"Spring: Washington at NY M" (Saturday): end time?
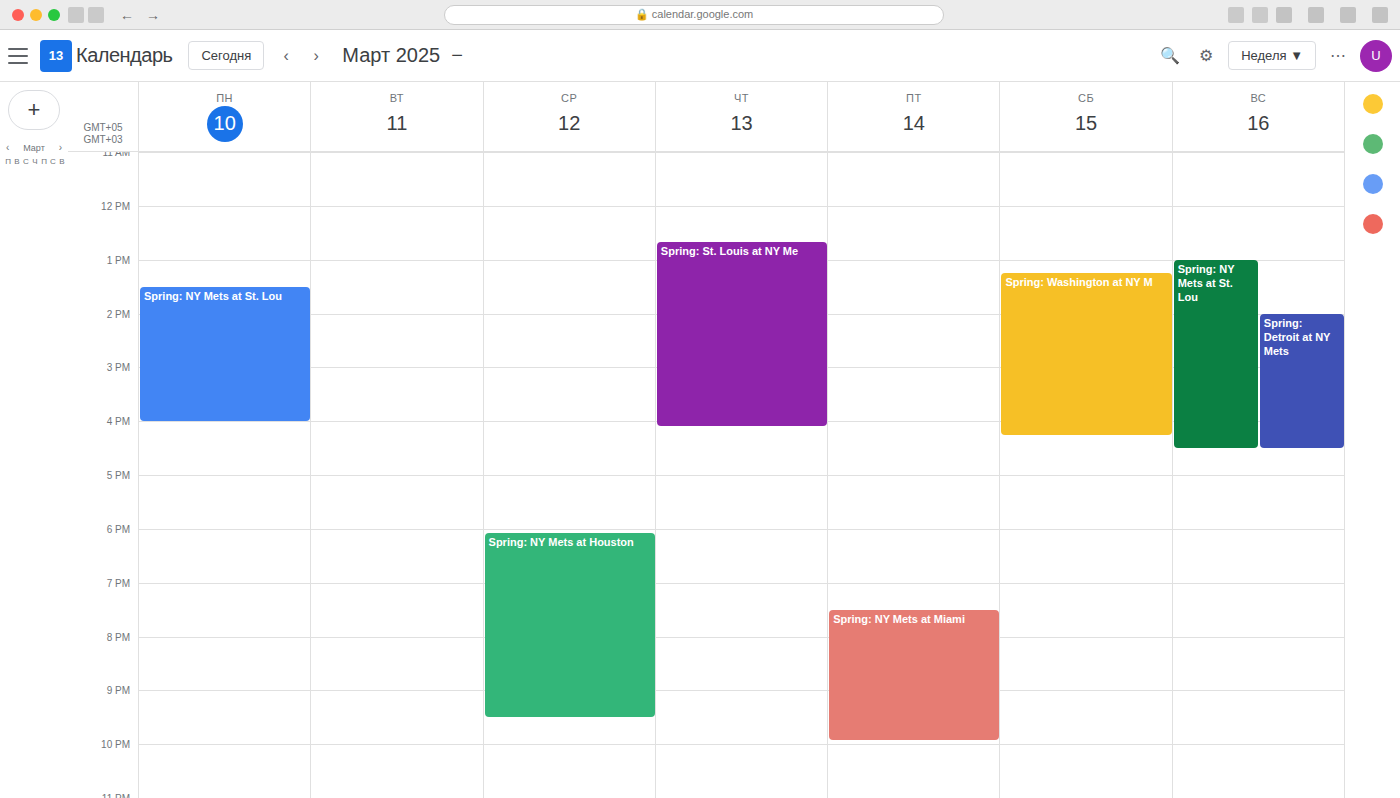
4:15 PM